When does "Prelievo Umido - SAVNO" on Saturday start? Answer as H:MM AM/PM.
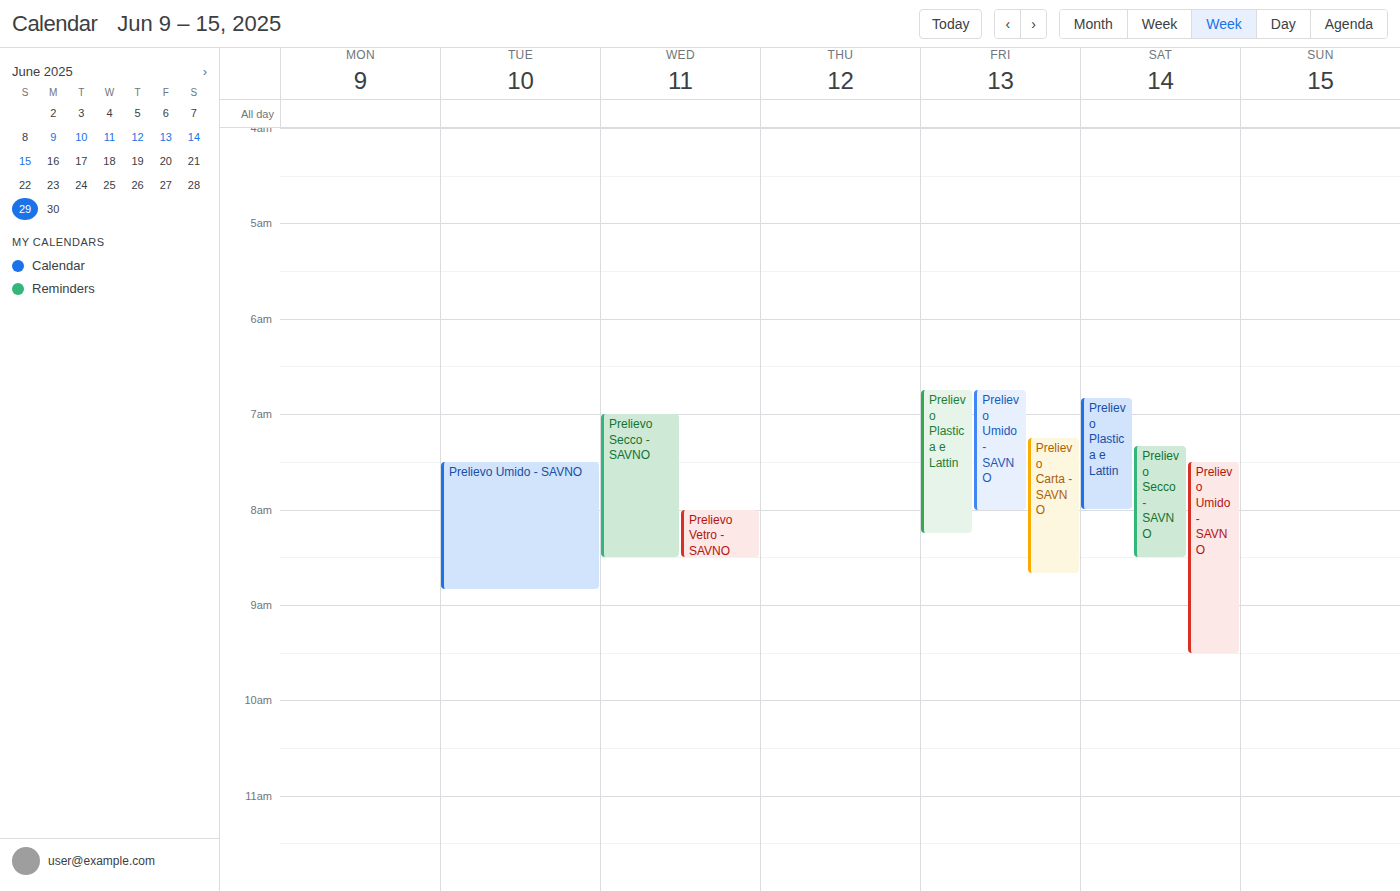
7:30 AM